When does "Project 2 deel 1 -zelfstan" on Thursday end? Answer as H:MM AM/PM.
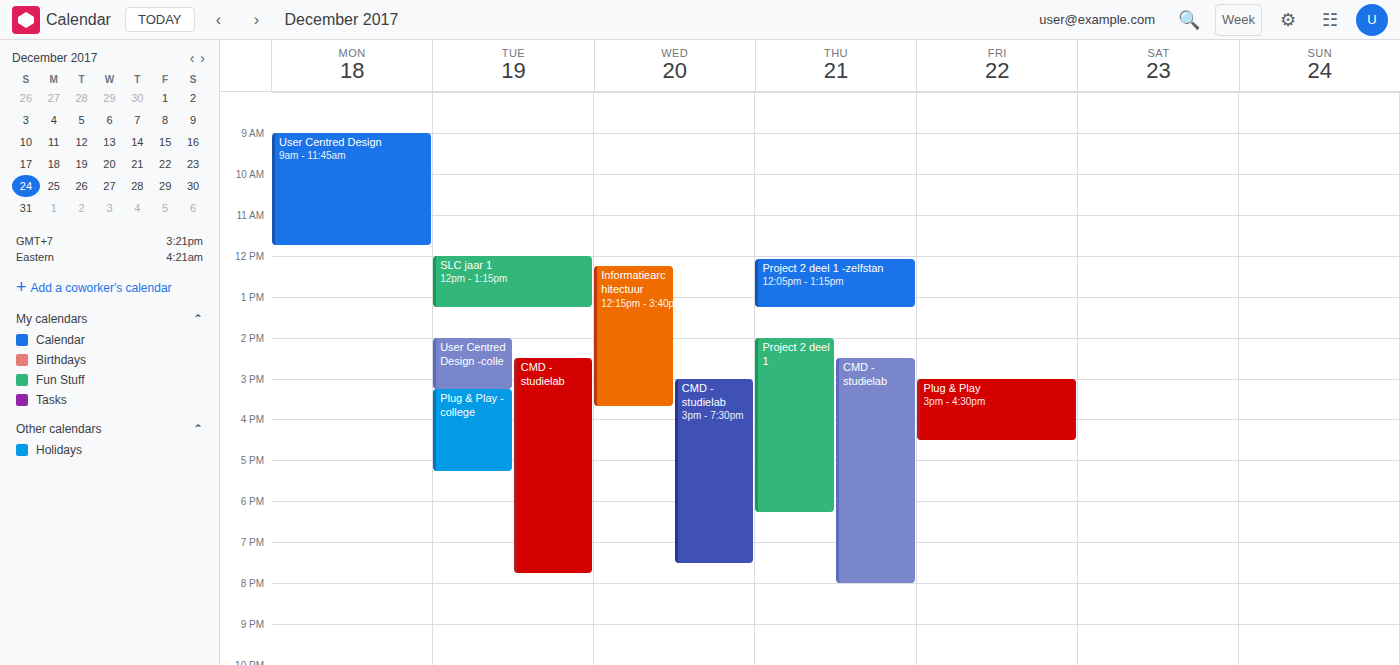
1:15 PM